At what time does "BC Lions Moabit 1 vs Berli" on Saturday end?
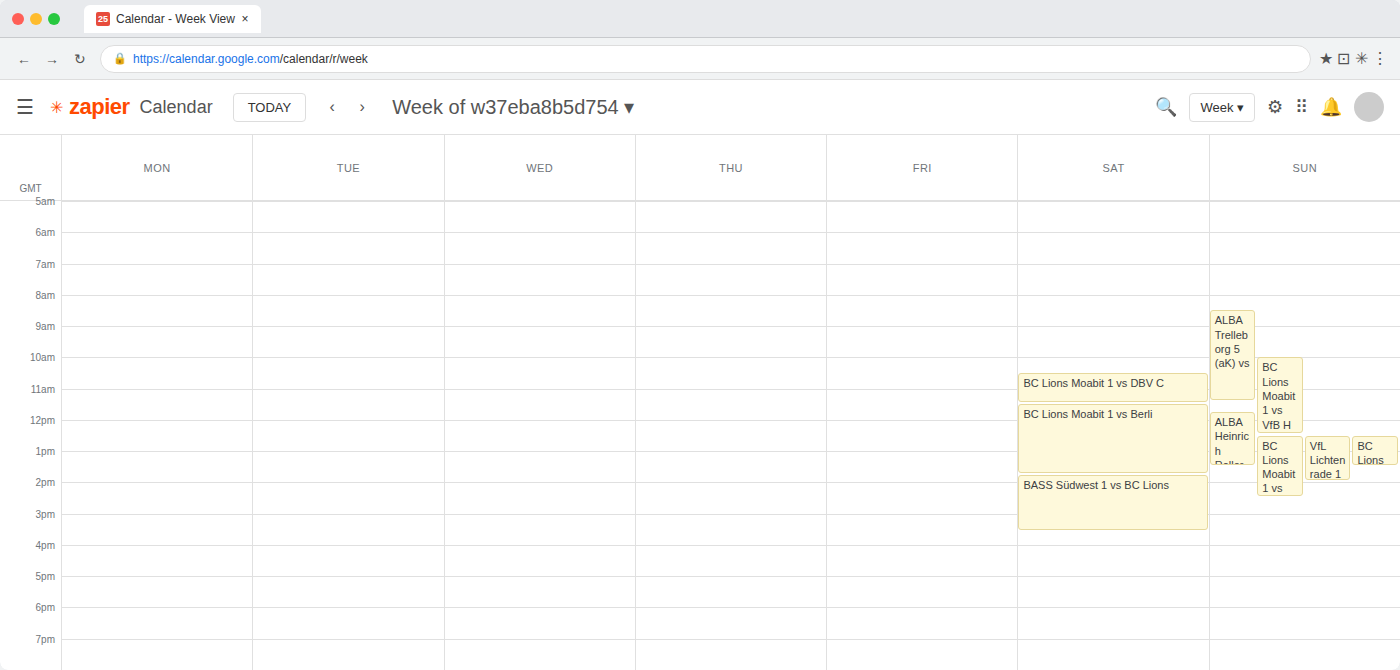
1:45 PM